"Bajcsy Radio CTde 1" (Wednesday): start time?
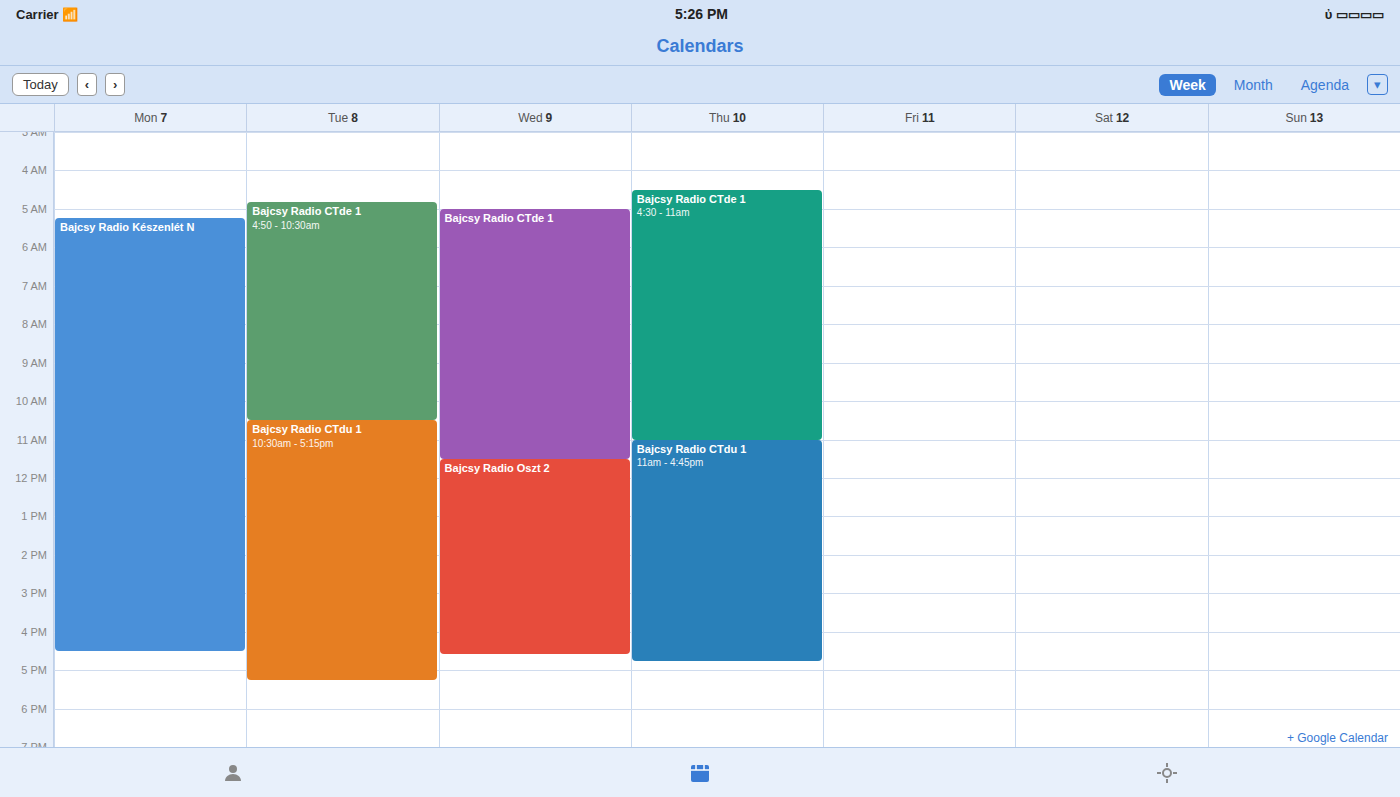
5:00 AM